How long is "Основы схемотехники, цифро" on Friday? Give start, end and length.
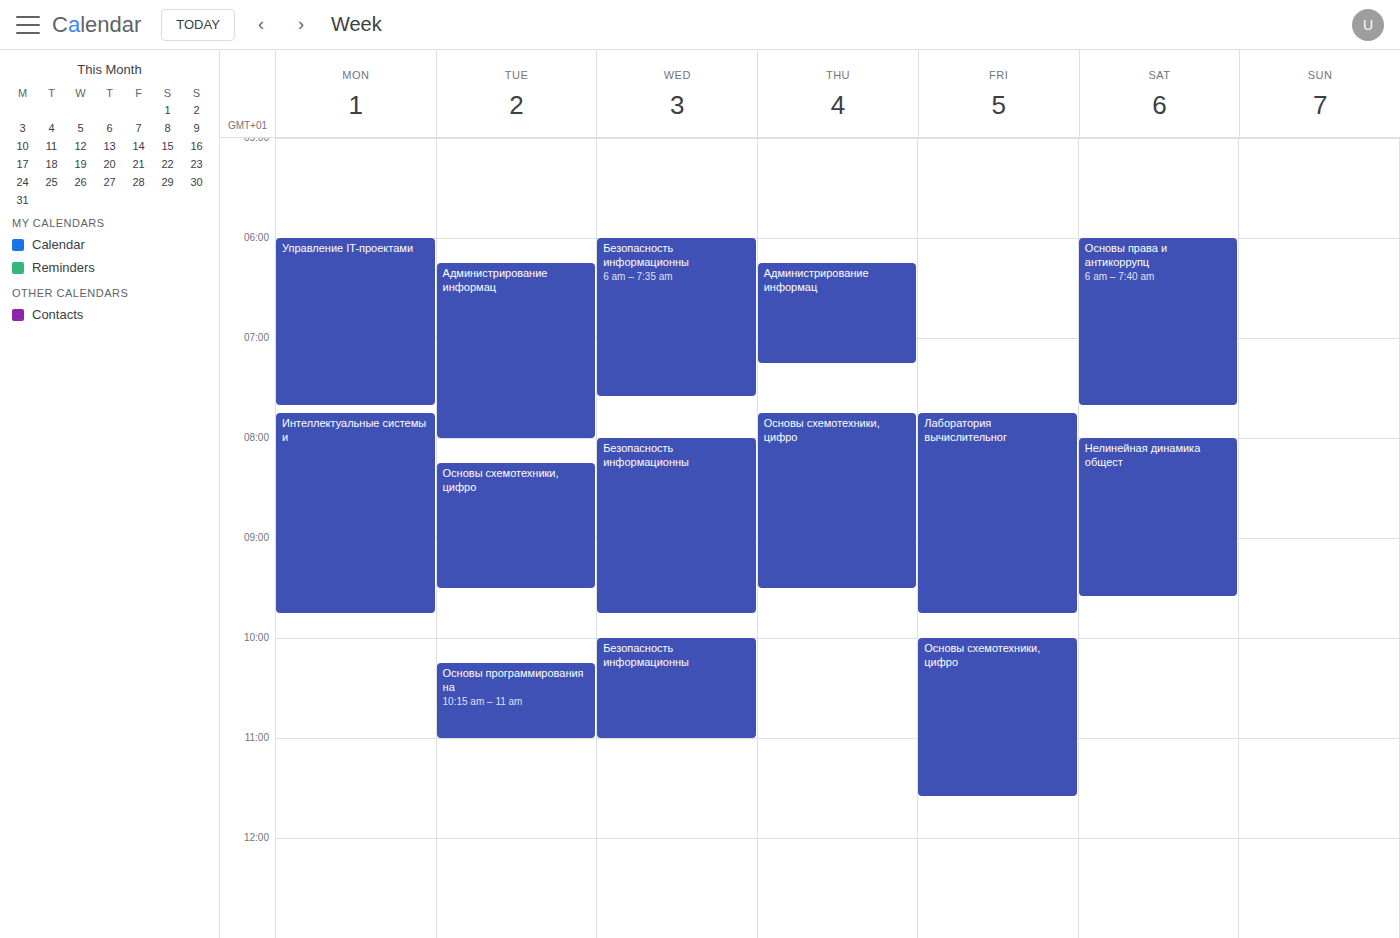
10:00 AM to 11:35 AM, 1 hour 35 minutes